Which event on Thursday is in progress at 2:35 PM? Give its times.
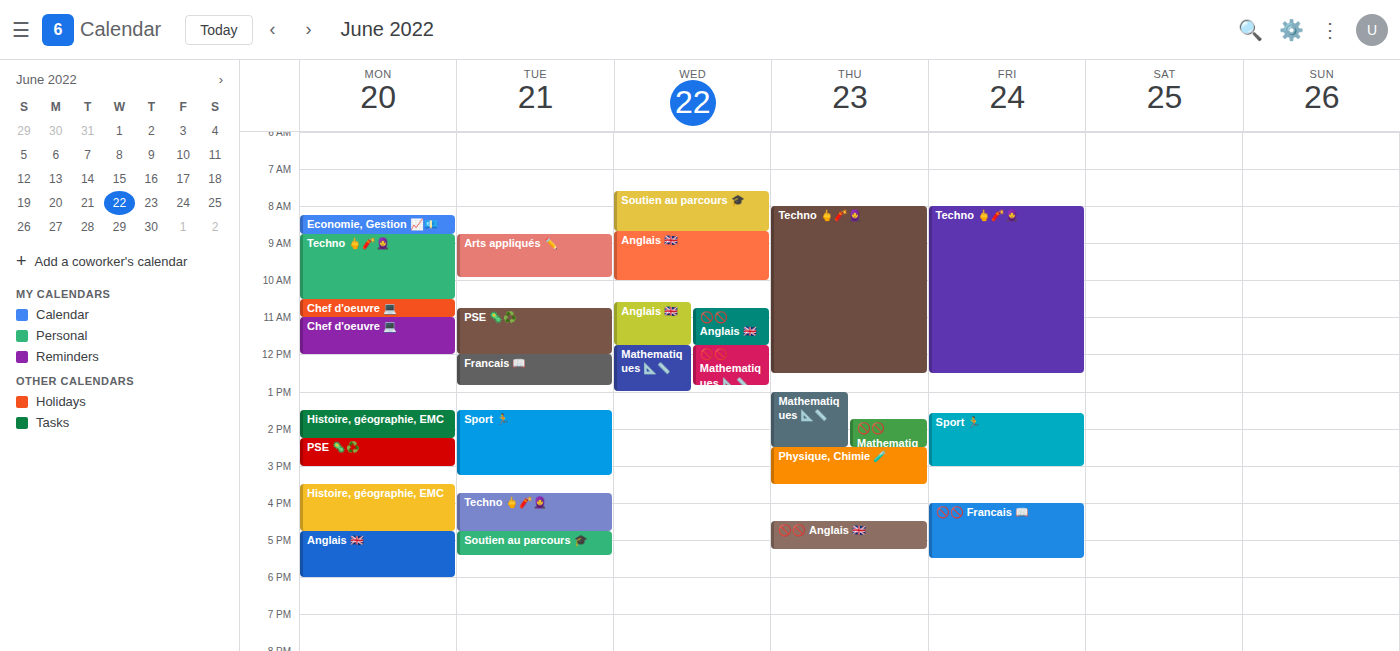
"Physique, Chimie 🧪", 2:30 PM to 3:30 PM